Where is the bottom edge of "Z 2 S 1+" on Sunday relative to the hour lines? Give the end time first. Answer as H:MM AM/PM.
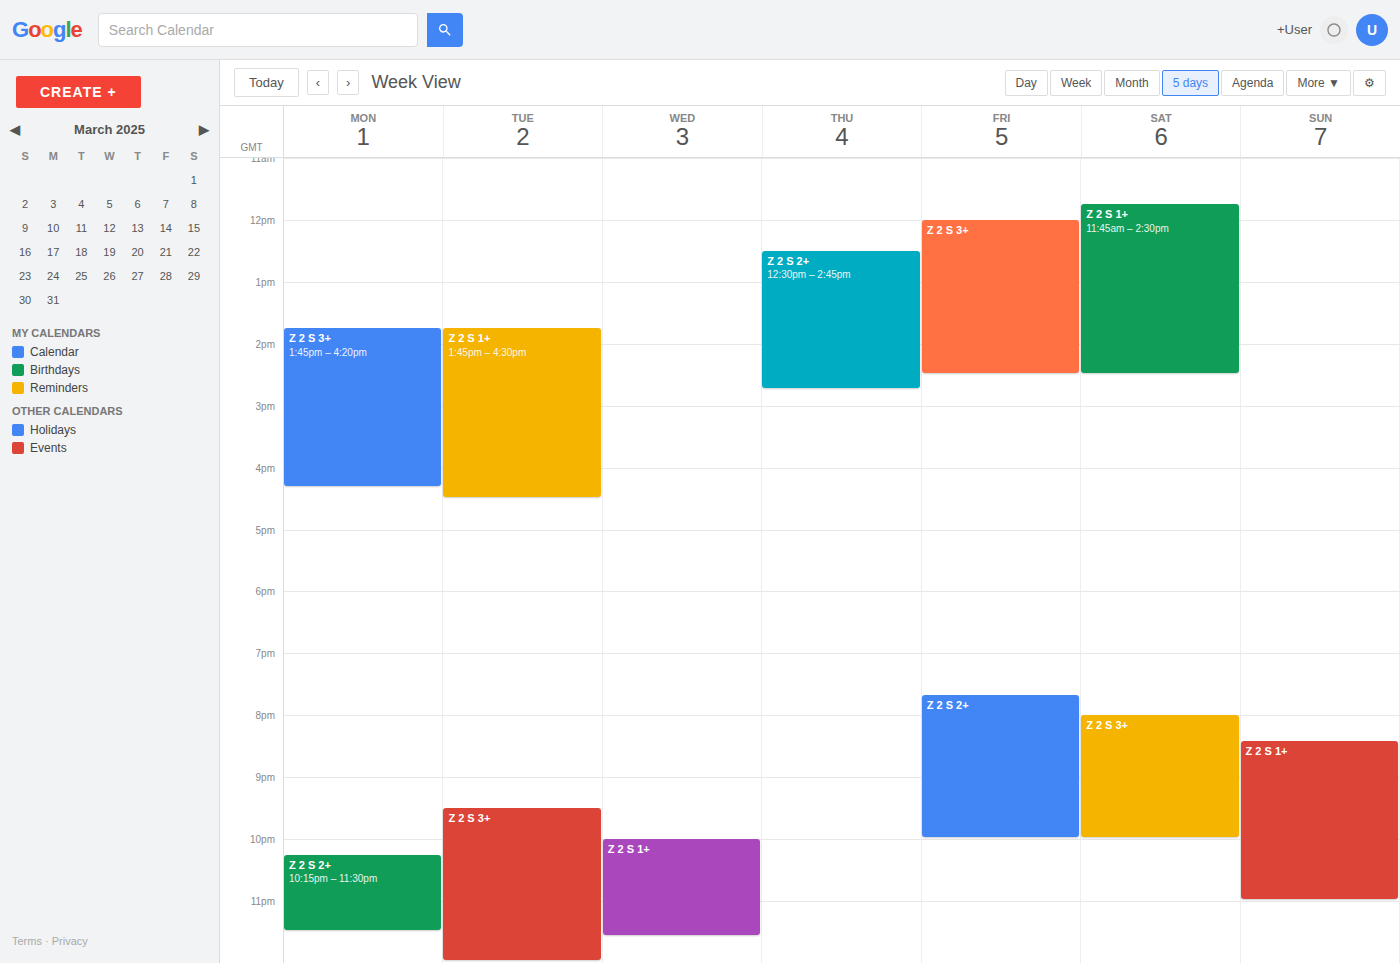
11:00 PM -- exactly on the 11 PM line.